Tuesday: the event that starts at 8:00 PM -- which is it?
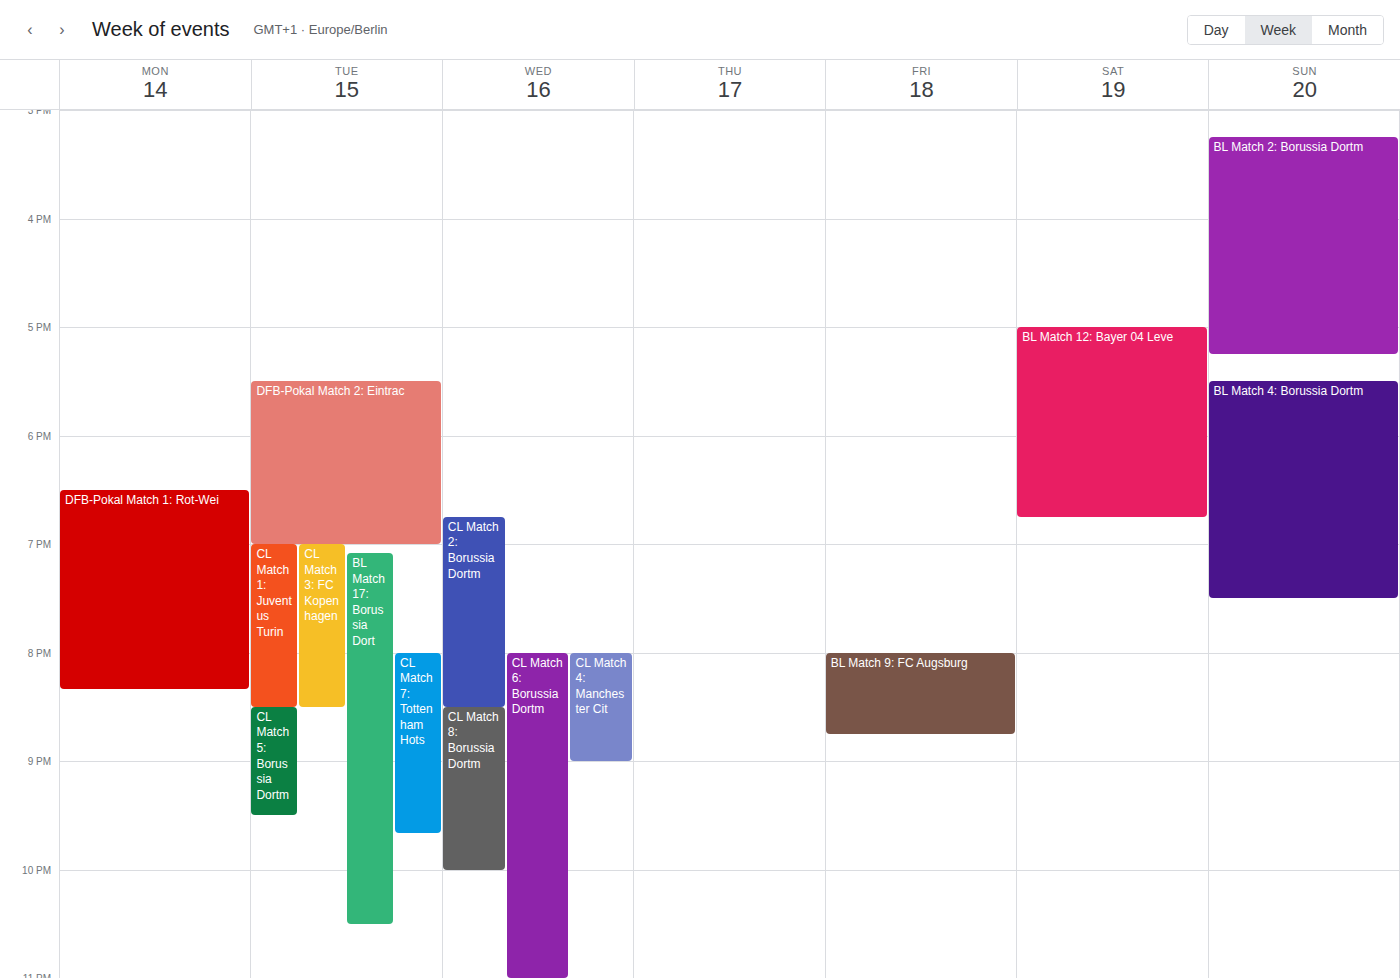
"CL Match 7: Tottenham Hots"